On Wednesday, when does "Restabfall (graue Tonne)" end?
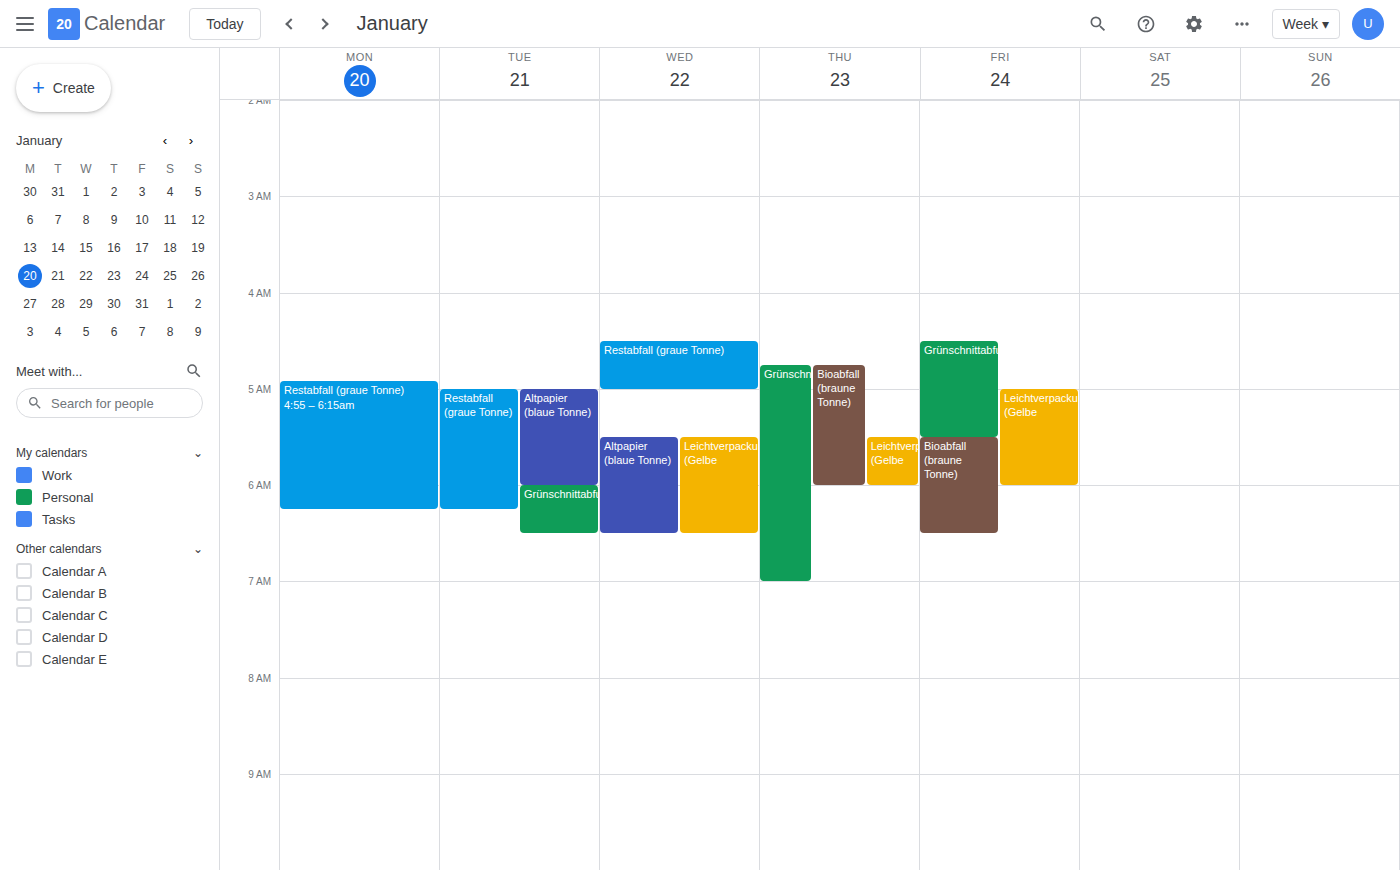
5:00 AM